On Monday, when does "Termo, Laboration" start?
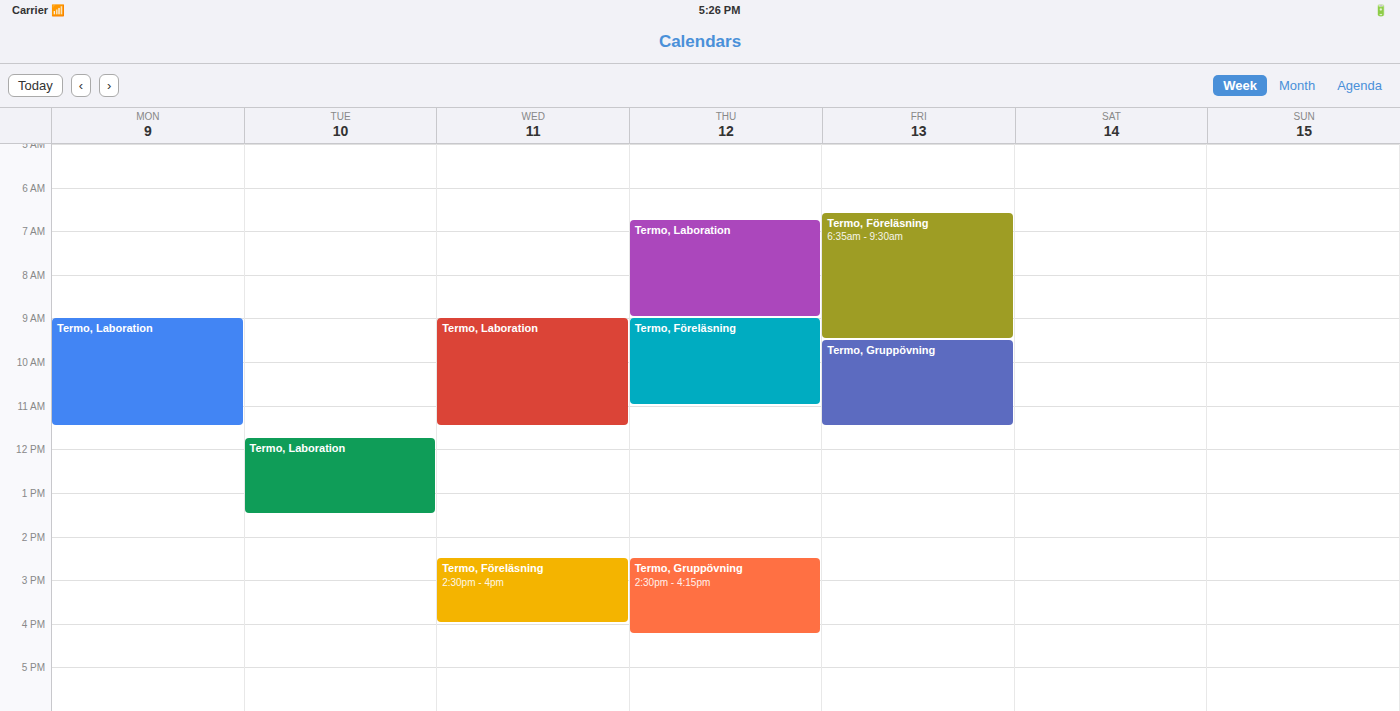
9:00 AM